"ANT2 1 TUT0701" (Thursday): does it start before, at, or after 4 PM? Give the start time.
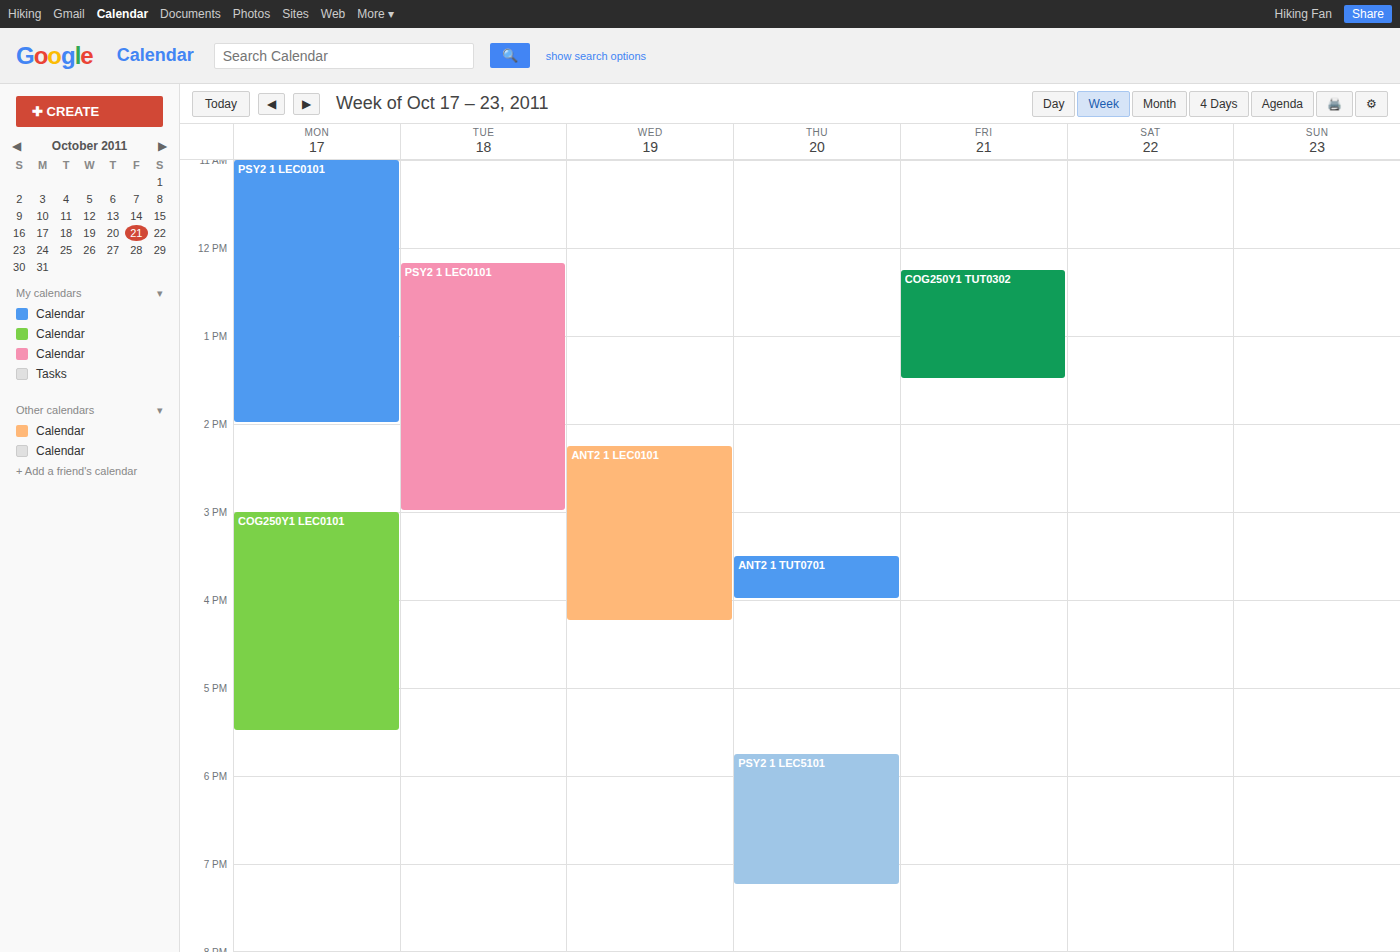
3:30 PM -- before 4 PM, 30 minutes above the 4 PM line.